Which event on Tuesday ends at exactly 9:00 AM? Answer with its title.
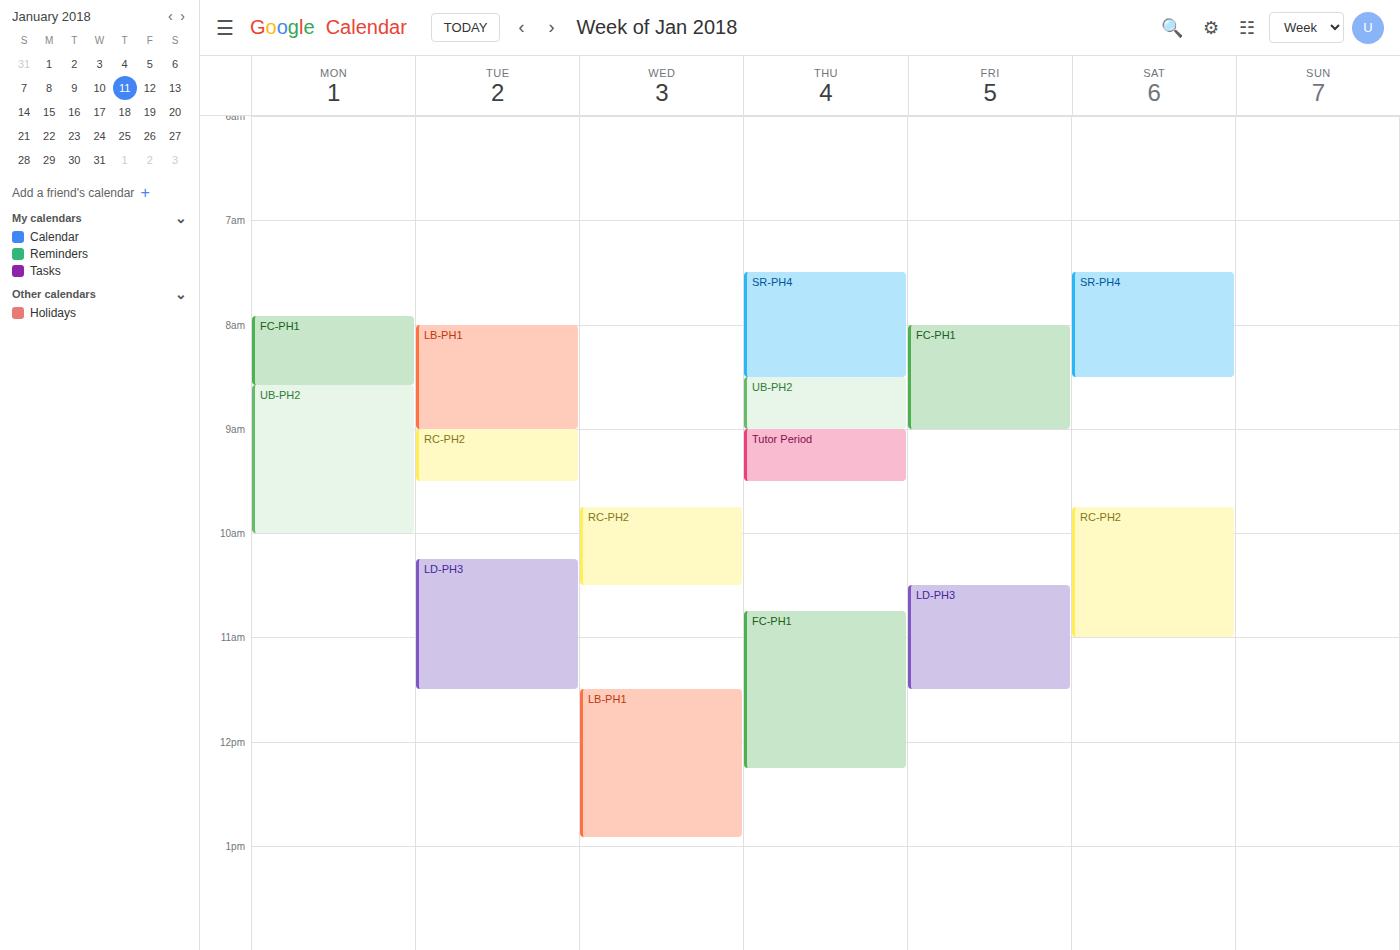
"LB-PH1"